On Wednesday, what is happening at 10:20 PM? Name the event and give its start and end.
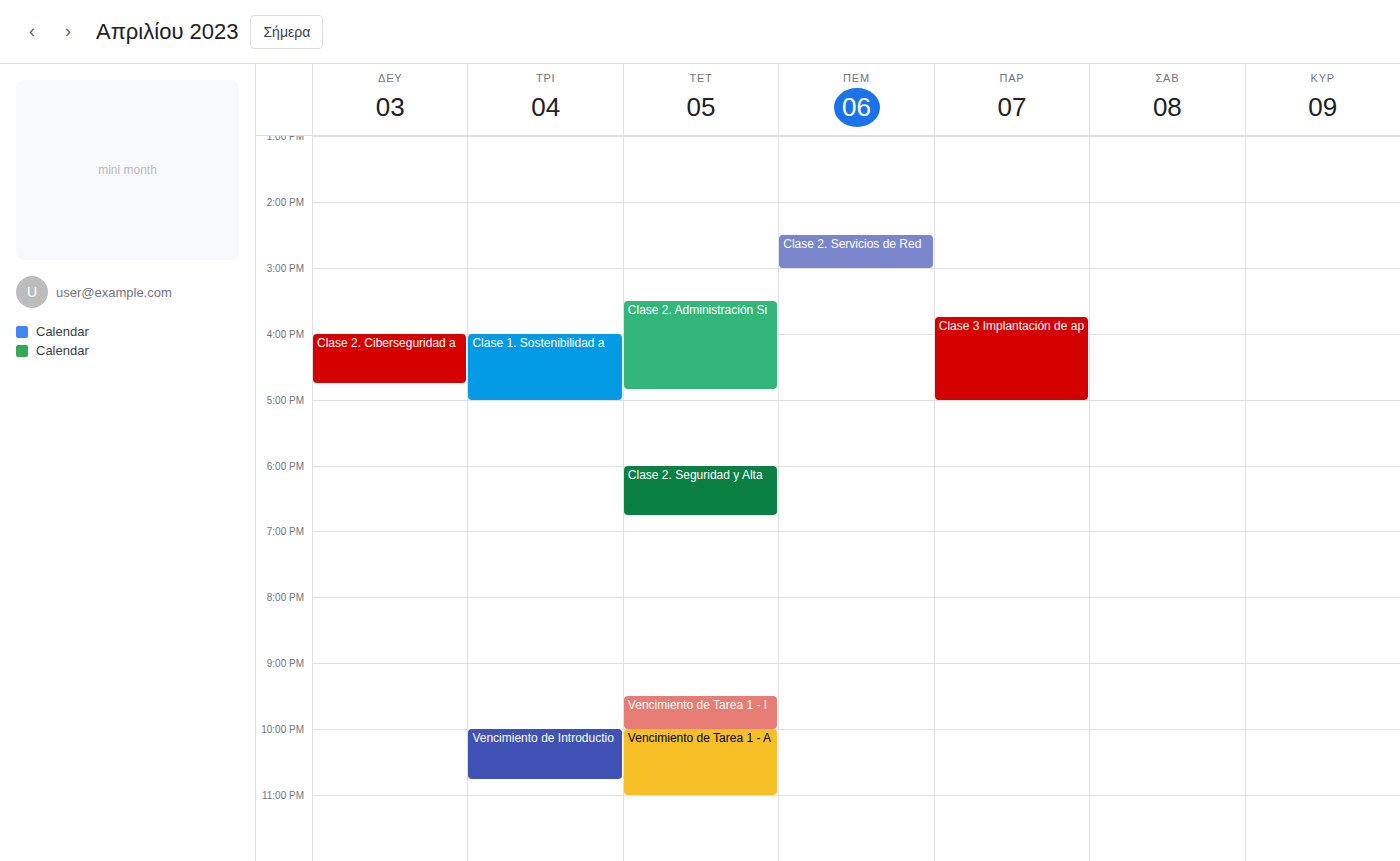
"Vencimiento de Tarea 1 - A", 10:00 PM to 11:00 PM